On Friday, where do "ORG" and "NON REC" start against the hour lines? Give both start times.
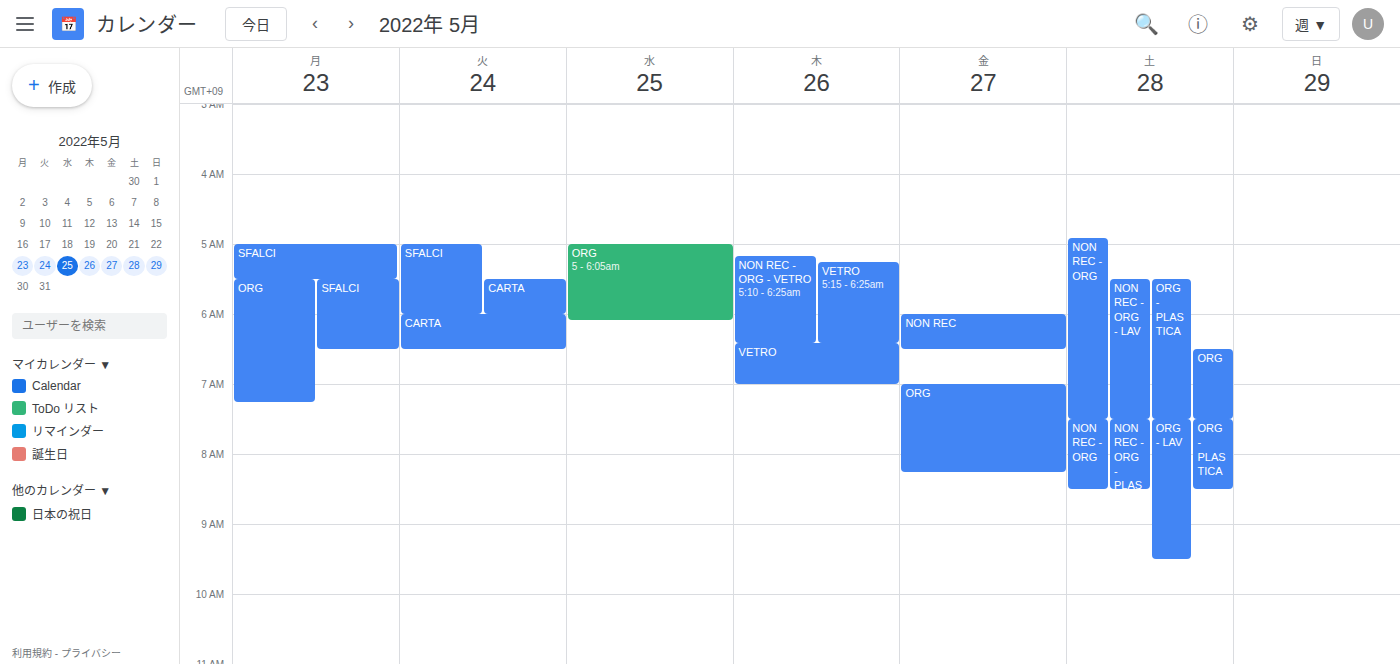
"ORG": 7:00 AM, exactly on the 7 AM line. "NON REC": 6:00 AM, exactly on the 6 AM line.